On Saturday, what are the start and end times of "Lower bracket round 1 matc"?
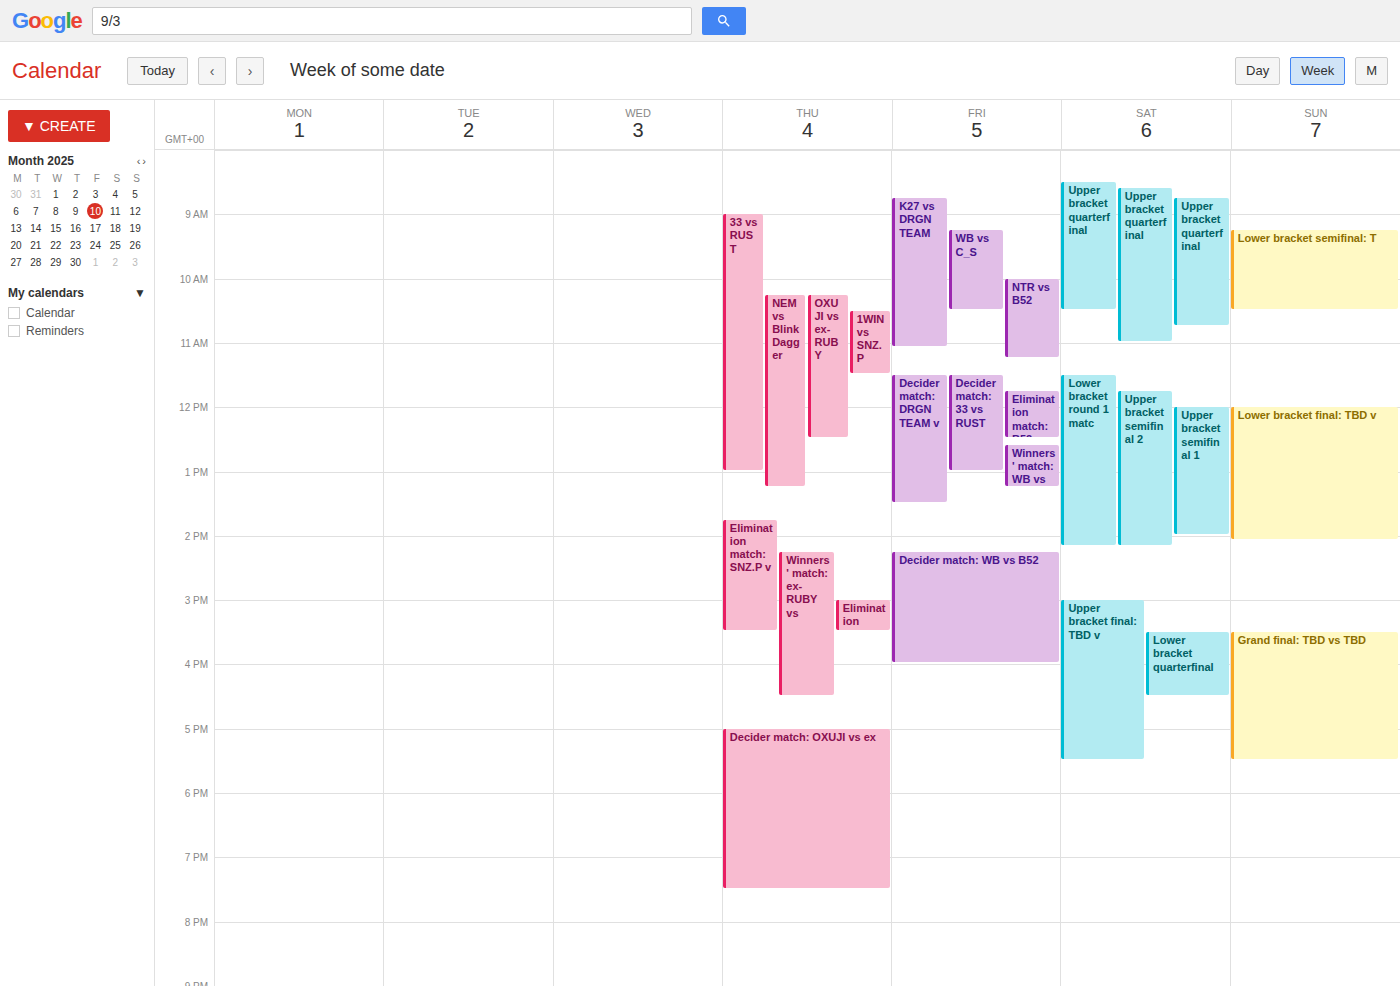
11:30 AM to 2:10 PM